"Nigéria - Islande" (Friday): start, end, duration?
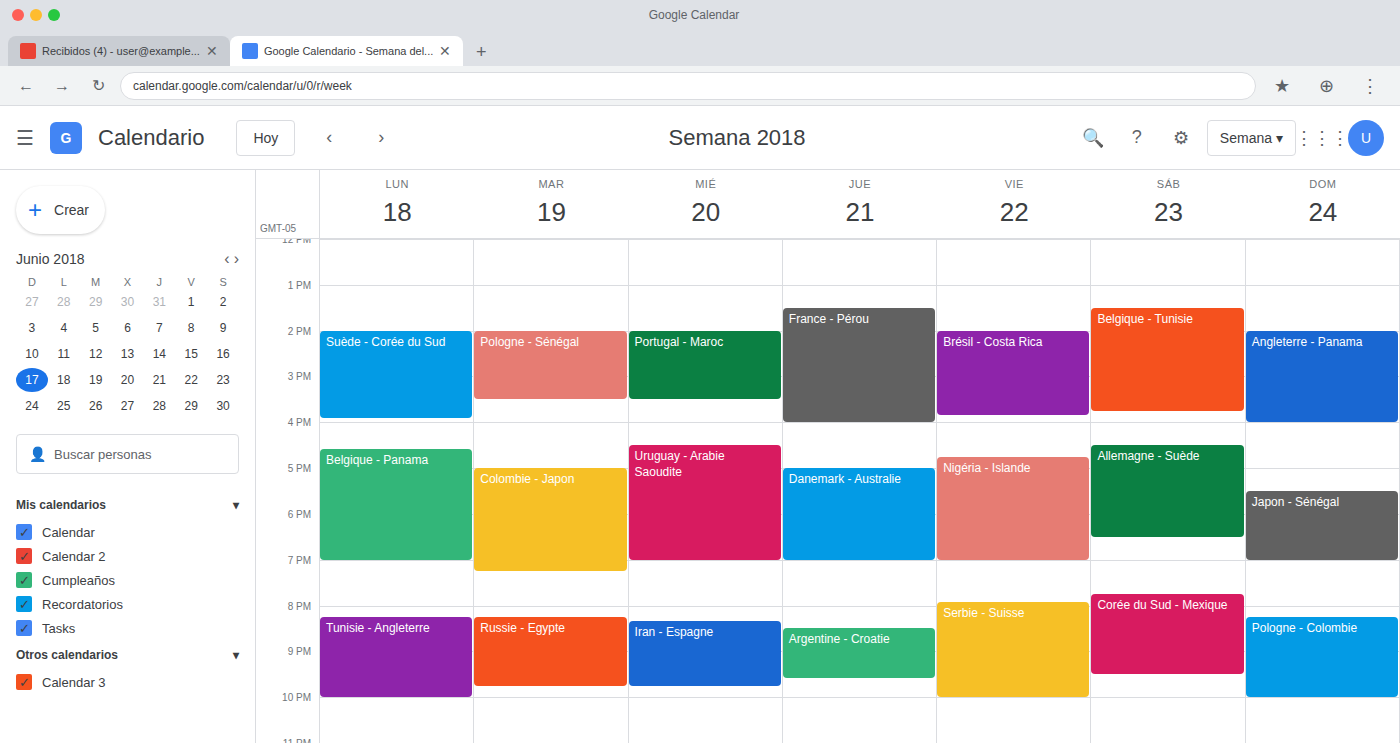
4:45 PM to 7:00 PM, 2 hours 15 minutes